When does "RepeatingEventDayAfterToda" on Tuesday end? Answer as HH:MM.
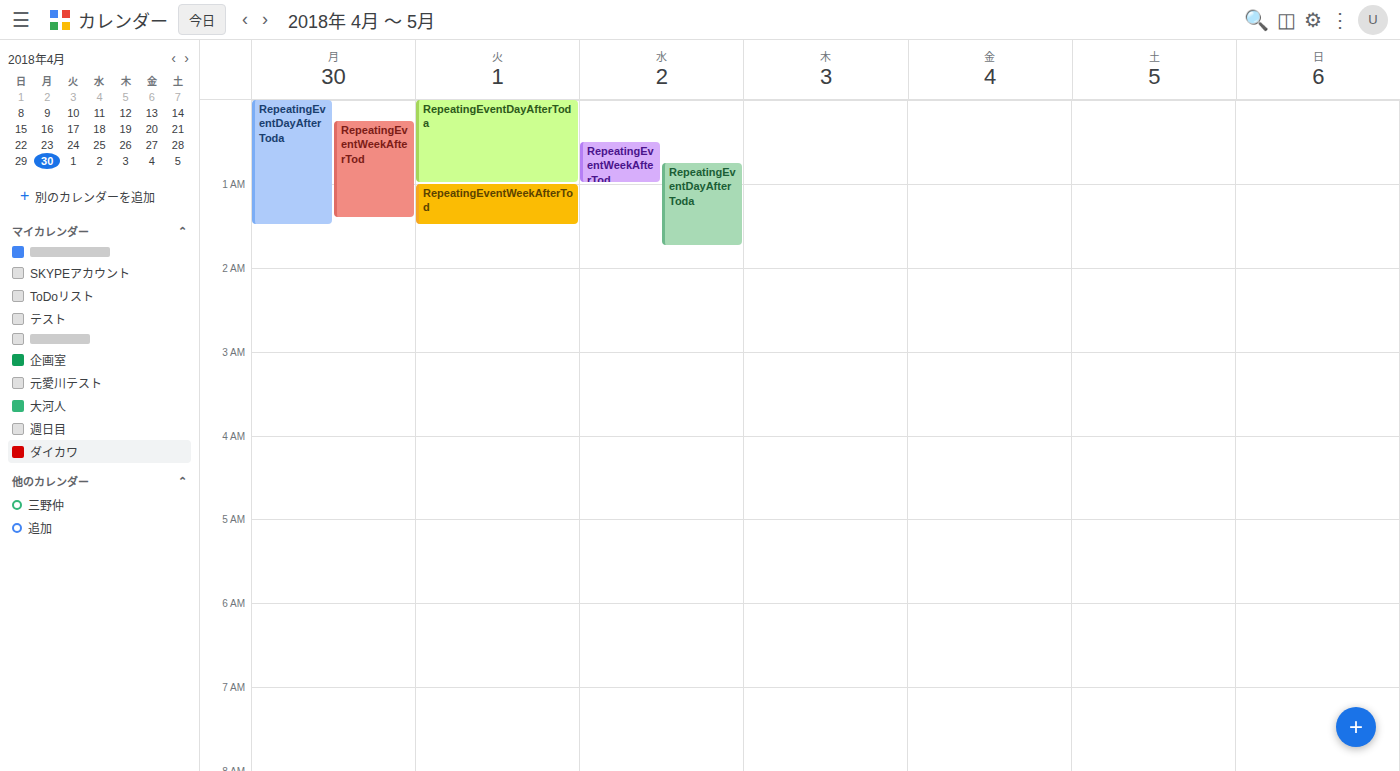
01:00